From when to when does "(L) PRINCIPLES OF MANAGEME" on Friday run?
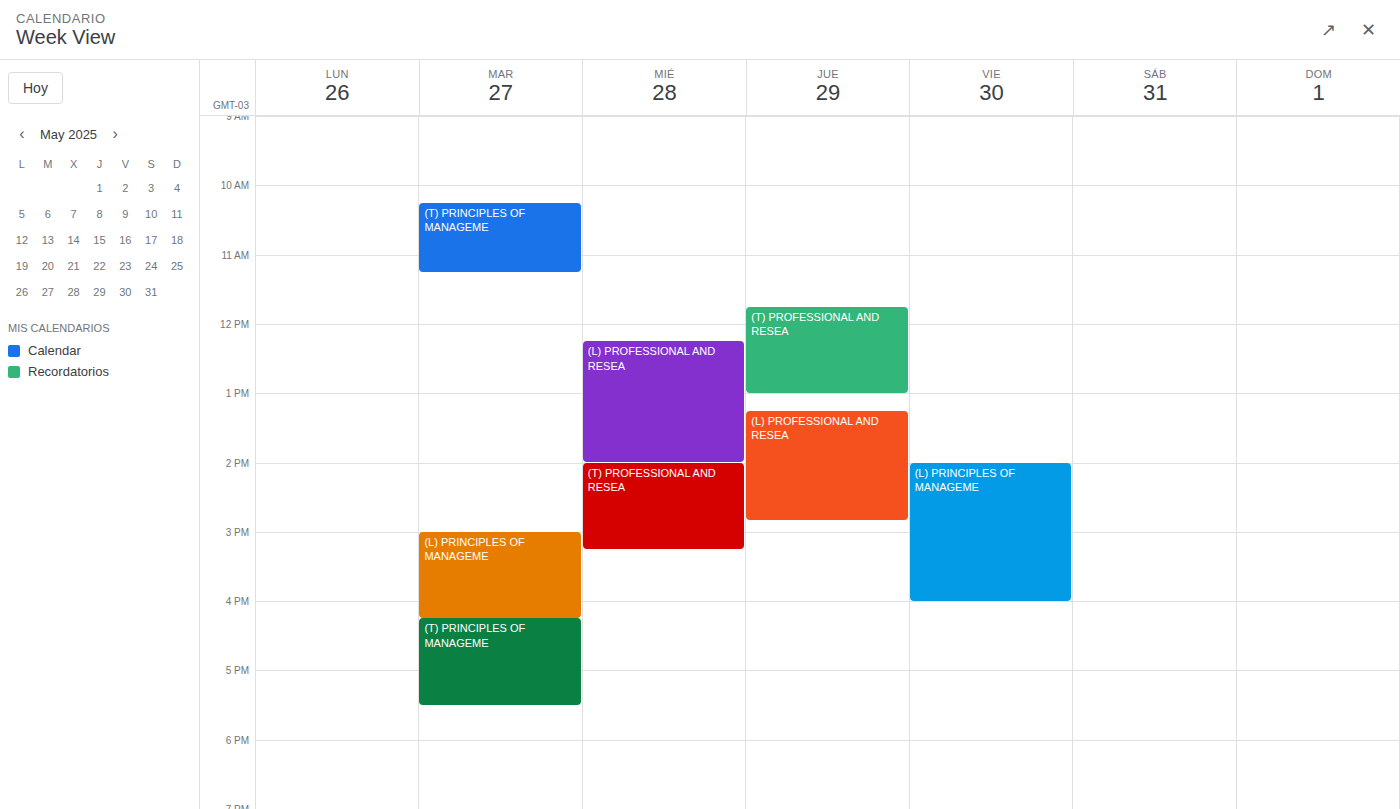
2:00 PM to 4:00 PM